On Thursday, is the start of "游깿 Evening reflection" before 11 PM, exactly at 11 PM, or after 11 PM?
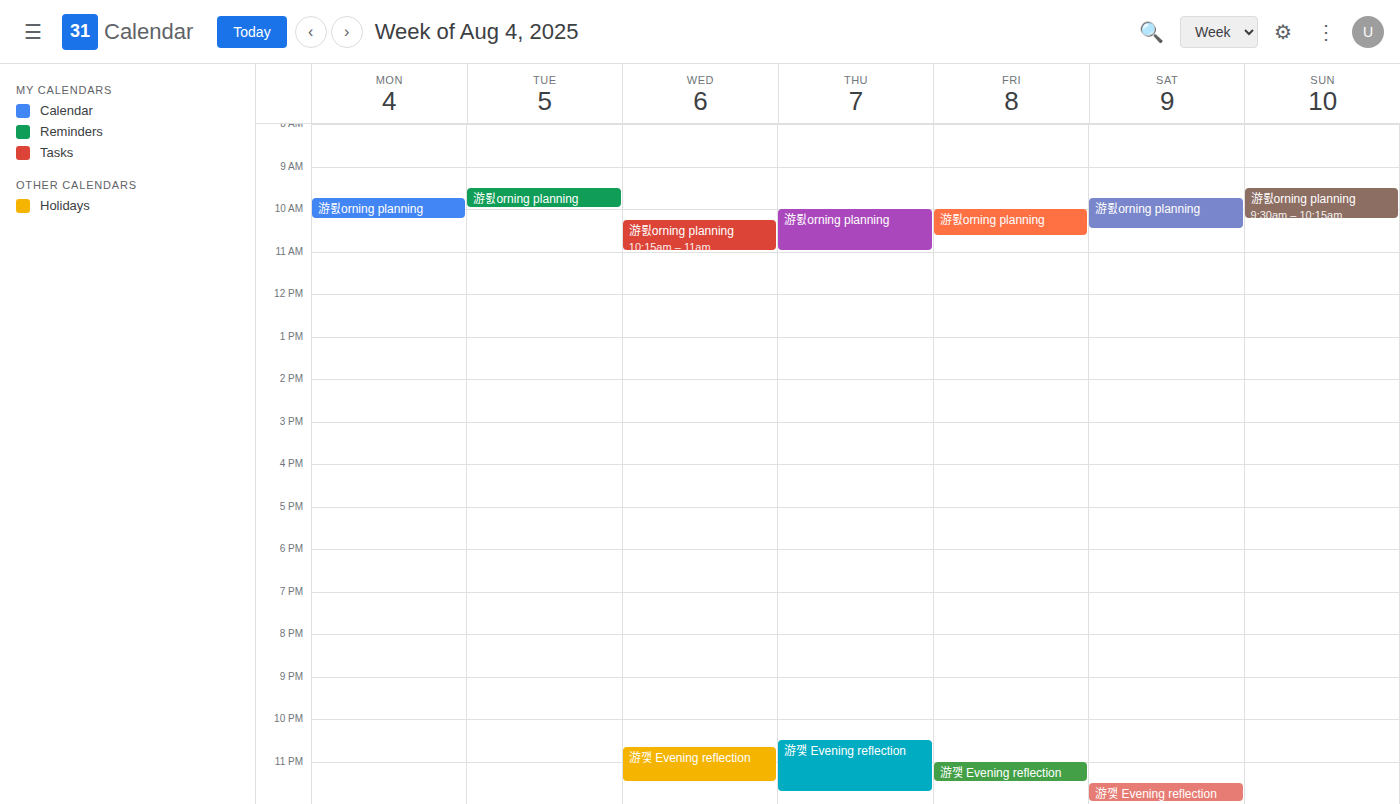
10:30 PM -- before 11 PM, 30 minutes above the 11 PM line.